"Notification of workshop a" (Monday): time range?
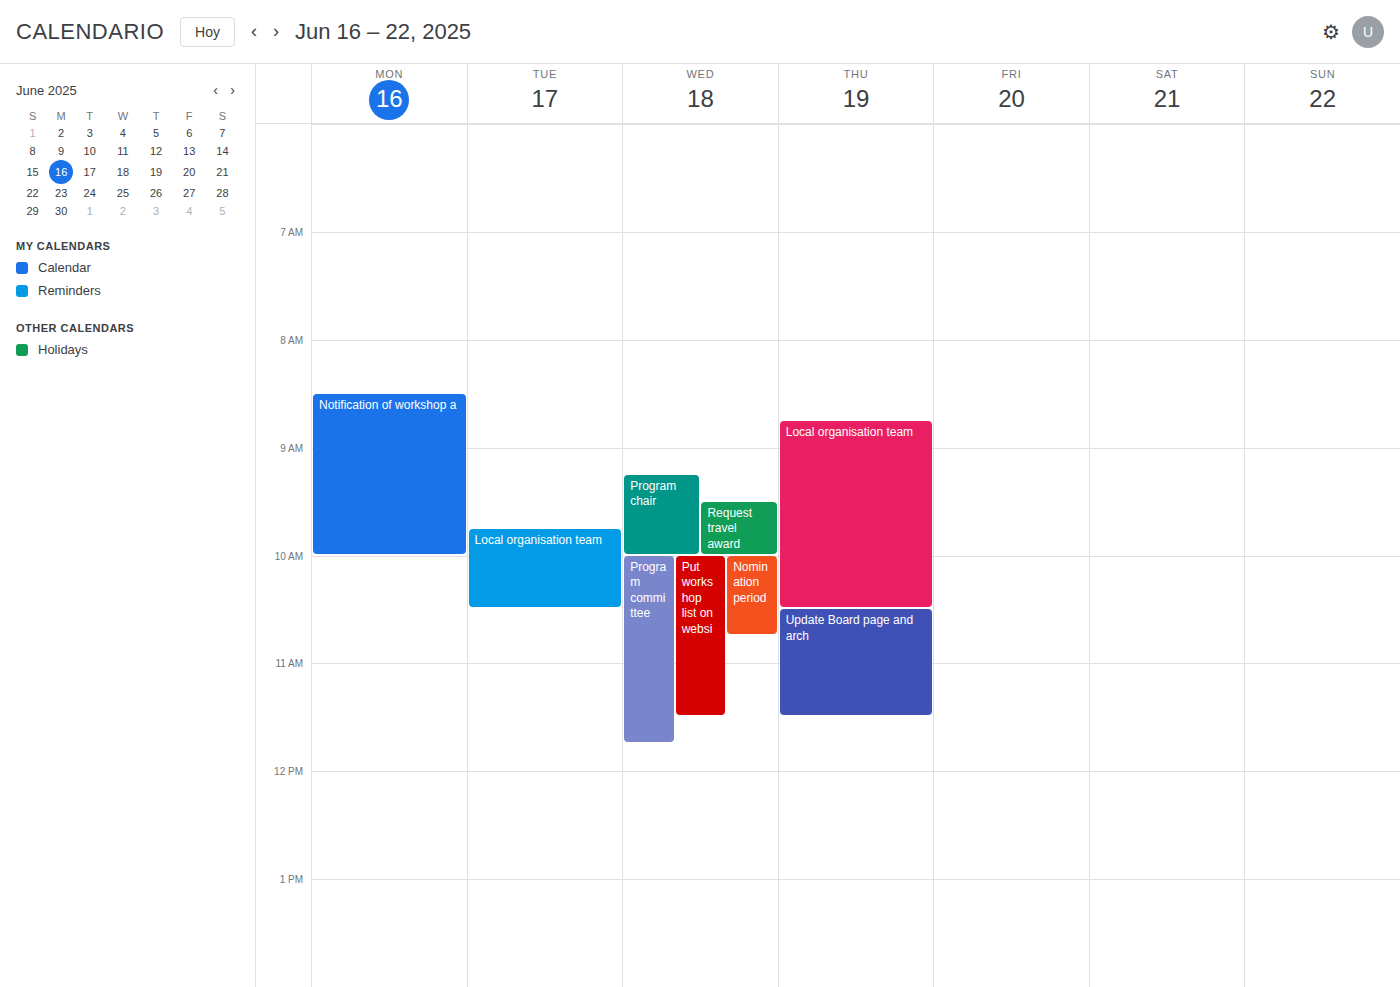
8:30 AM to 10:00 AM